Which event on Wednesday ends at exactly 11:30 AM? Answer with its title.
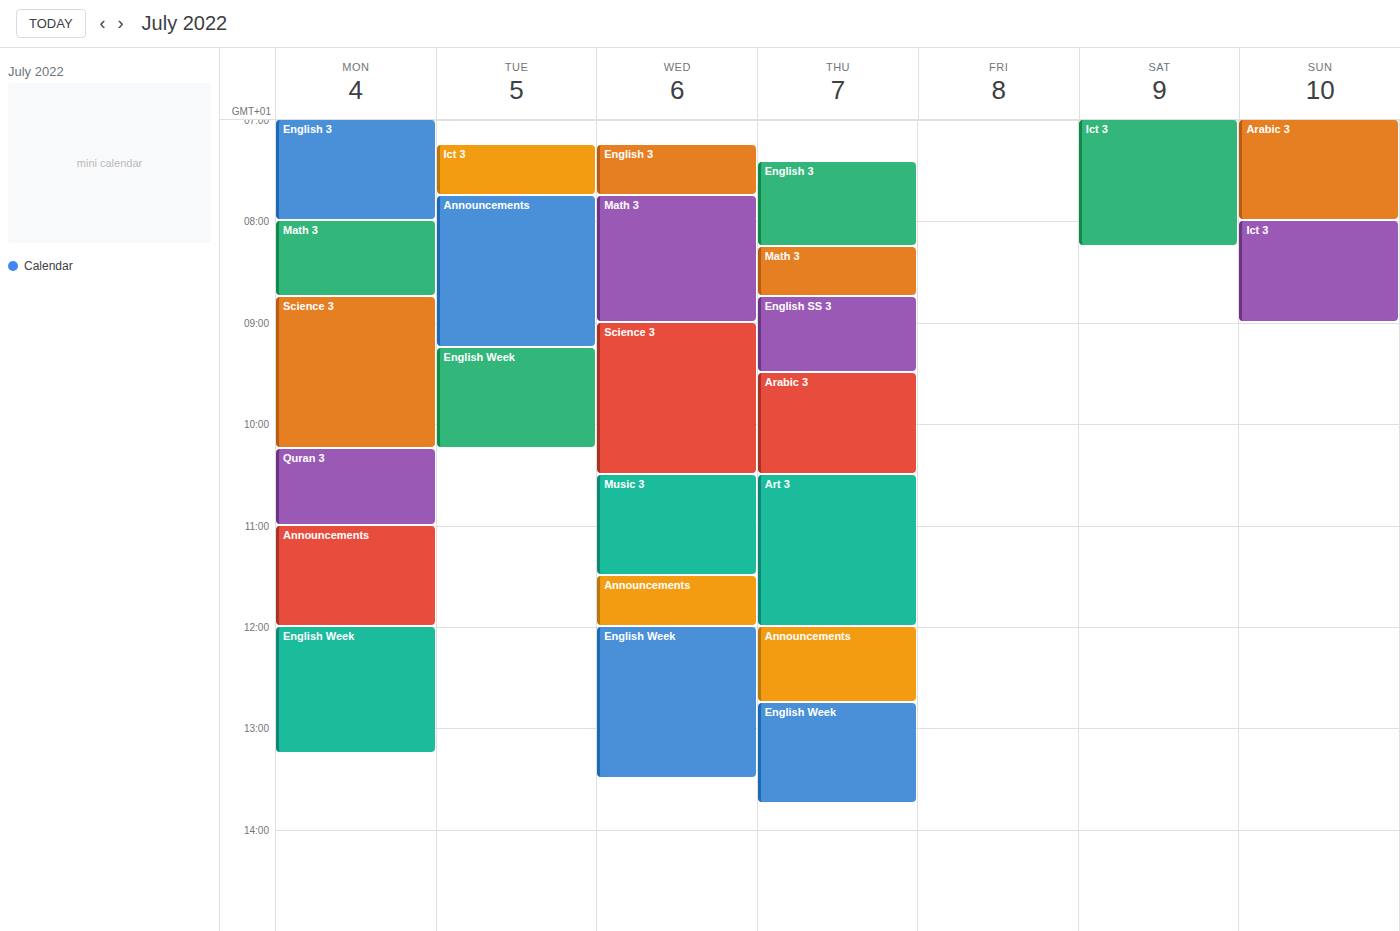
"Music 3"